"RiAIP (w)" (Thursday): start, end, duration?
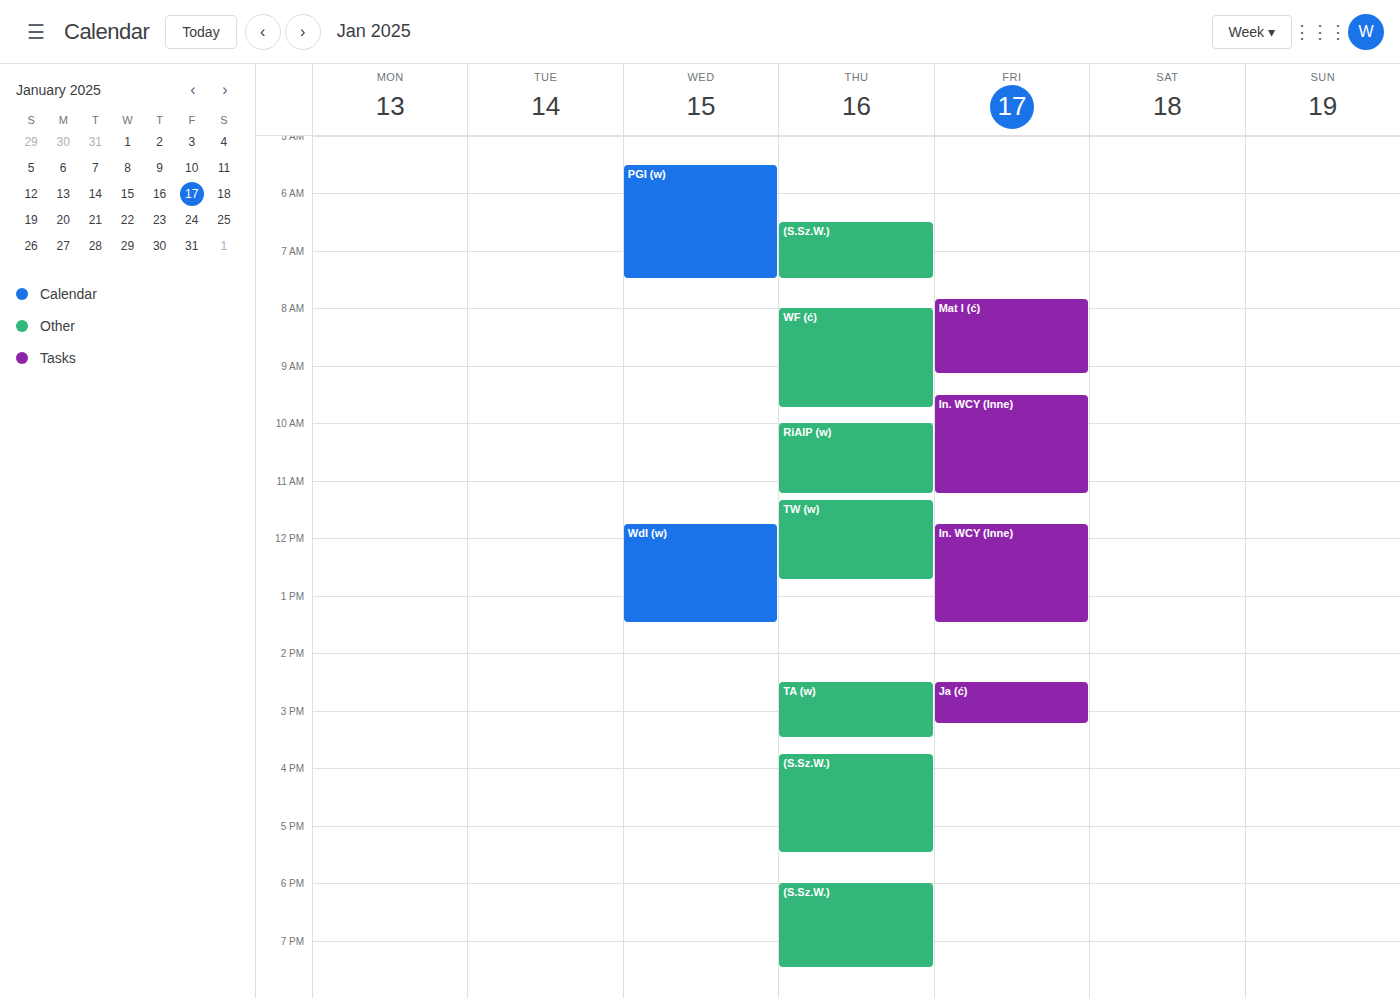
10:00 AM to 11:15 AM, 1 hour 15 minutes